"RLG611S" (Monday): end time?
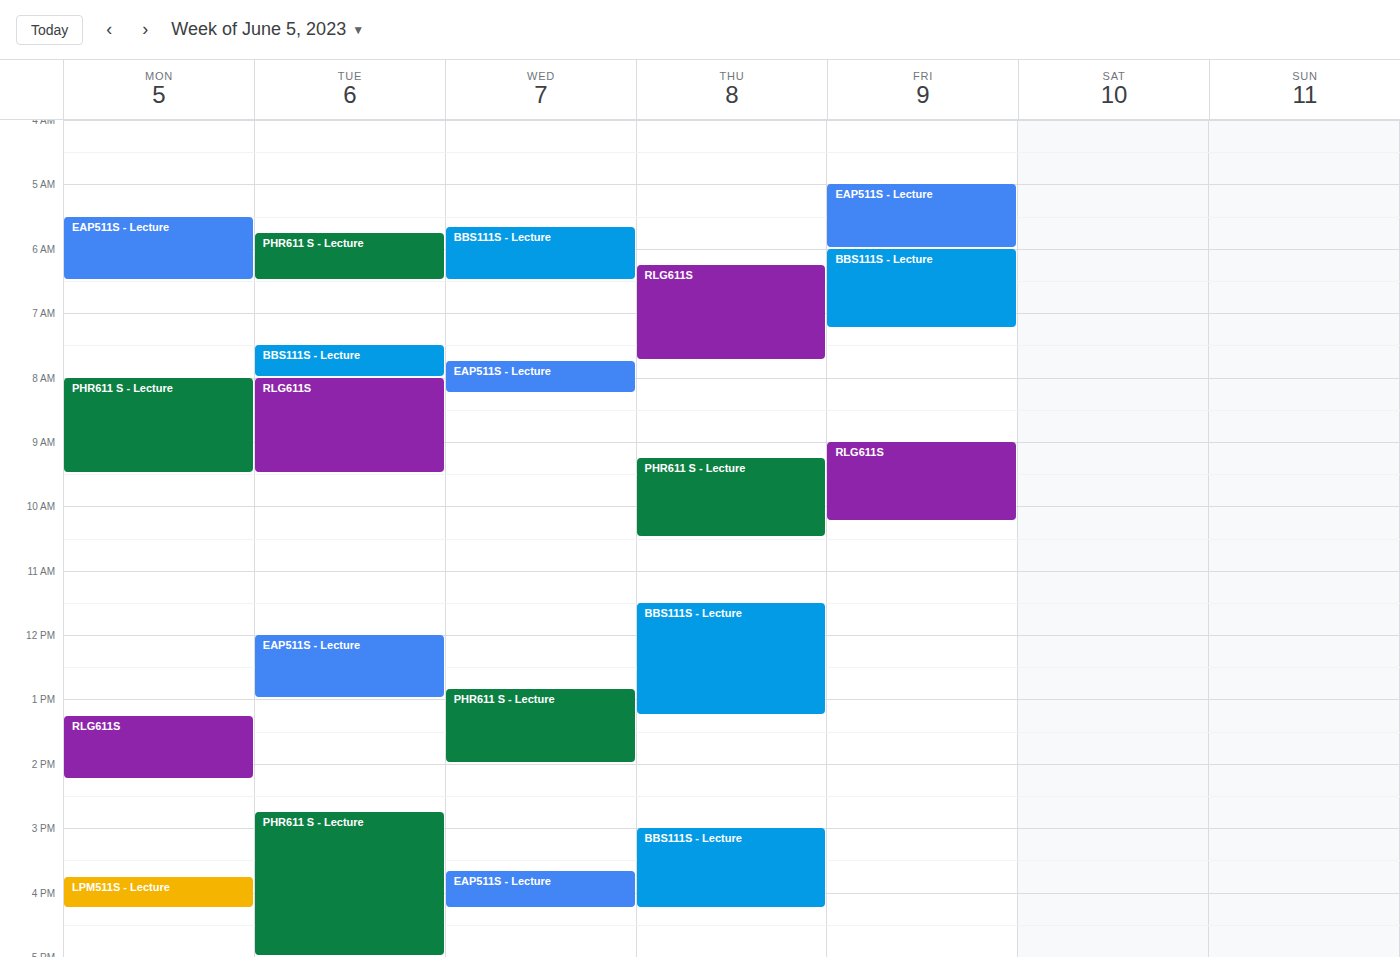
14:15